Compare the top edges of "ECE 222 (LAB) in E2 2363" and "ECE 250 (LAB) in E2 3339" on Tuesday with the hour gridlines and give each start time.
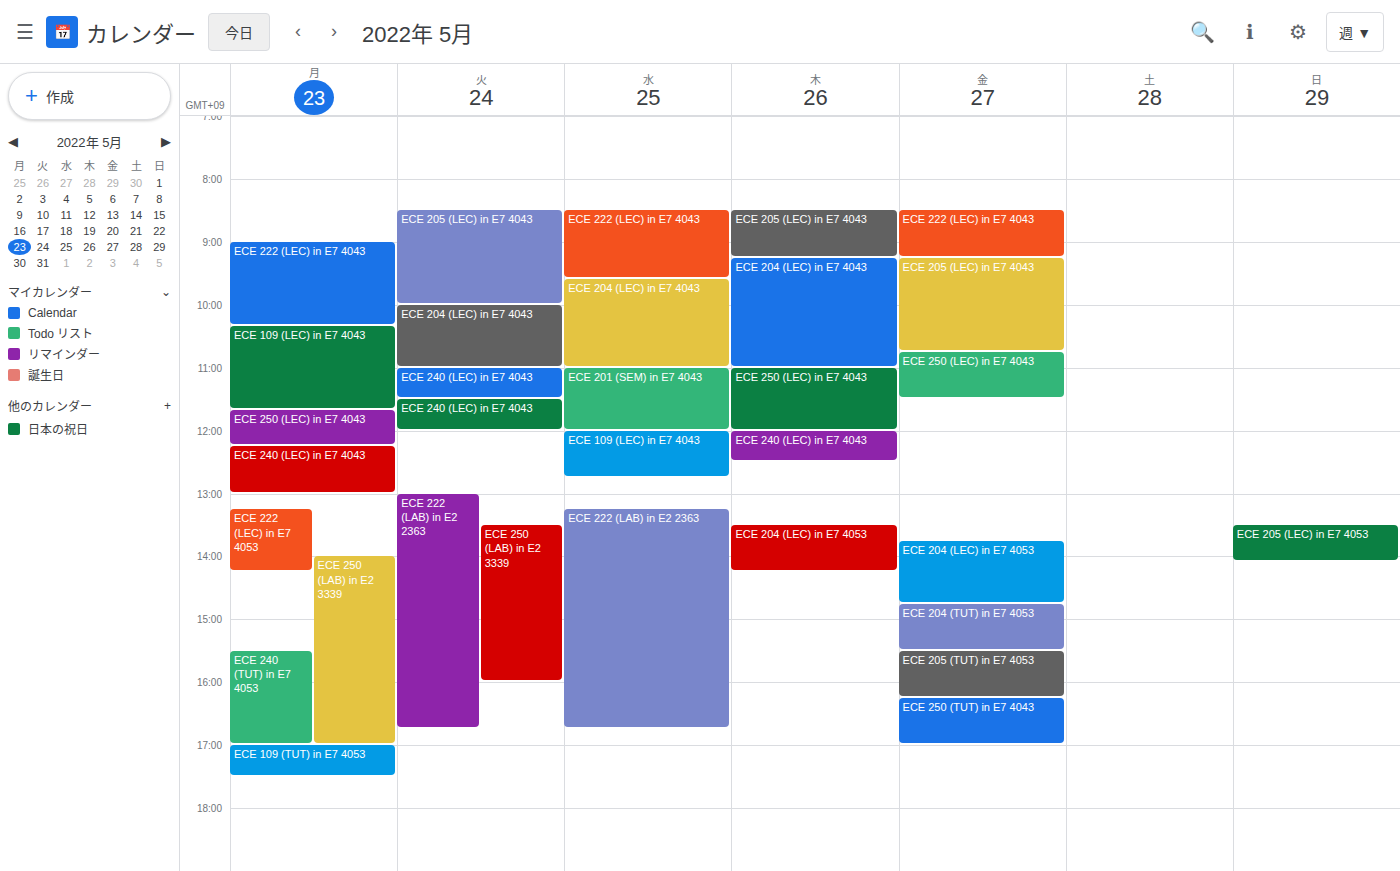
"ECE 222 (LAB) in E2 2363": 13:00, exactly on the 13:00 line. "ECE 250 (LAB) in E2 3339": 13:30, halfway between the 13:00 and 14:00 lines.